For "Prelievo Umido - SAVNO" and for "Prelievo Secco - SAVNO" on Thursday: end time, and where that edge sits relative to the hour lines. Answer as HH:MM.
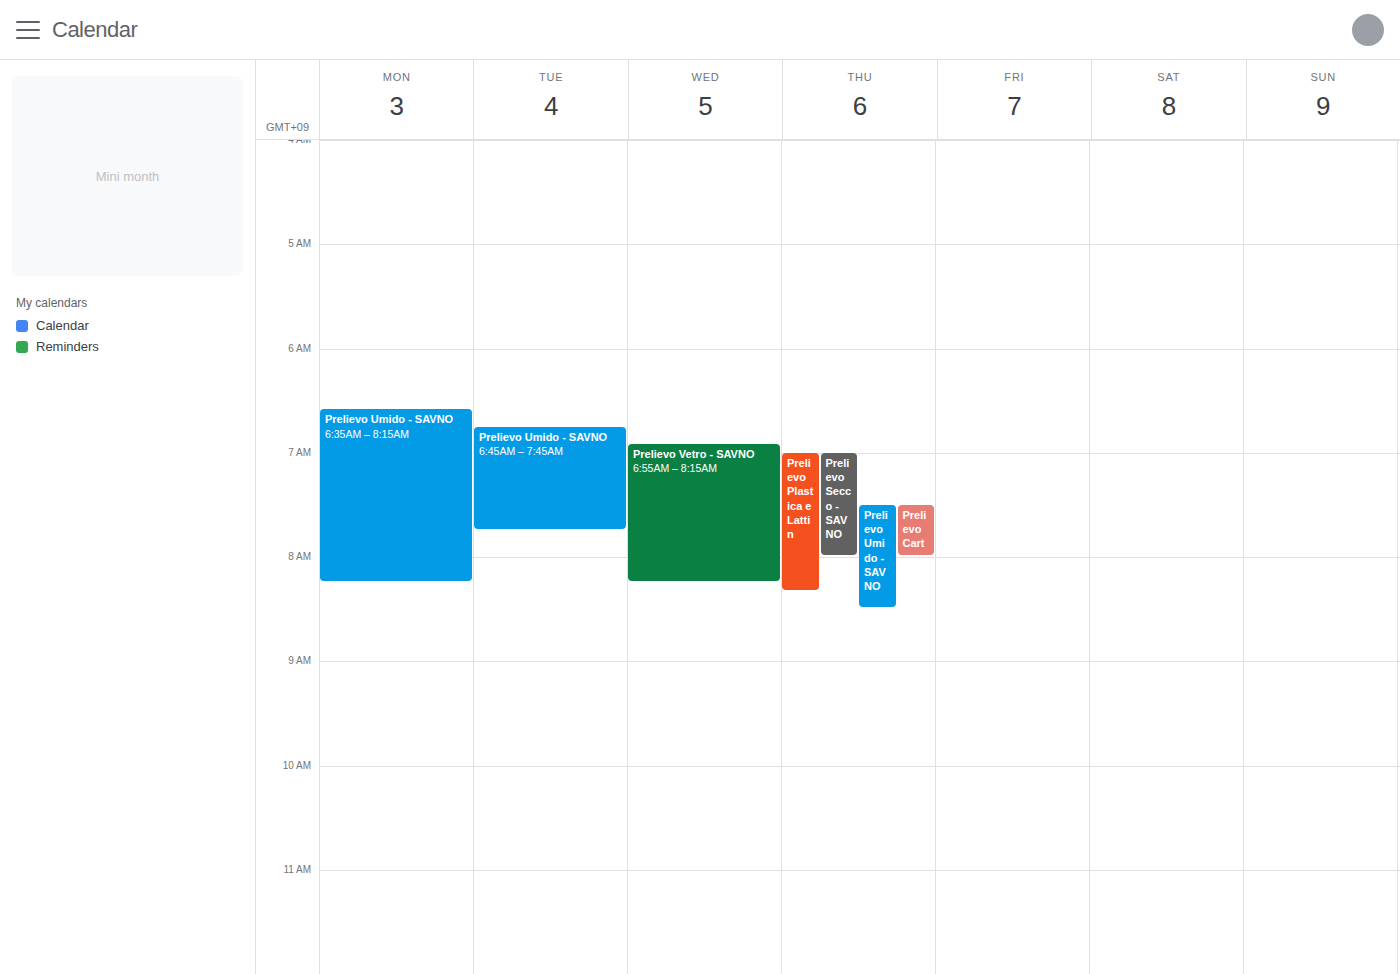
"Prelievo Umido - SAVNO": 08:30, halfway between the 08:00 and 09:00 lines. "Prelievo Secco - SAVNO": 08:00, exactly on the 08:00 line.